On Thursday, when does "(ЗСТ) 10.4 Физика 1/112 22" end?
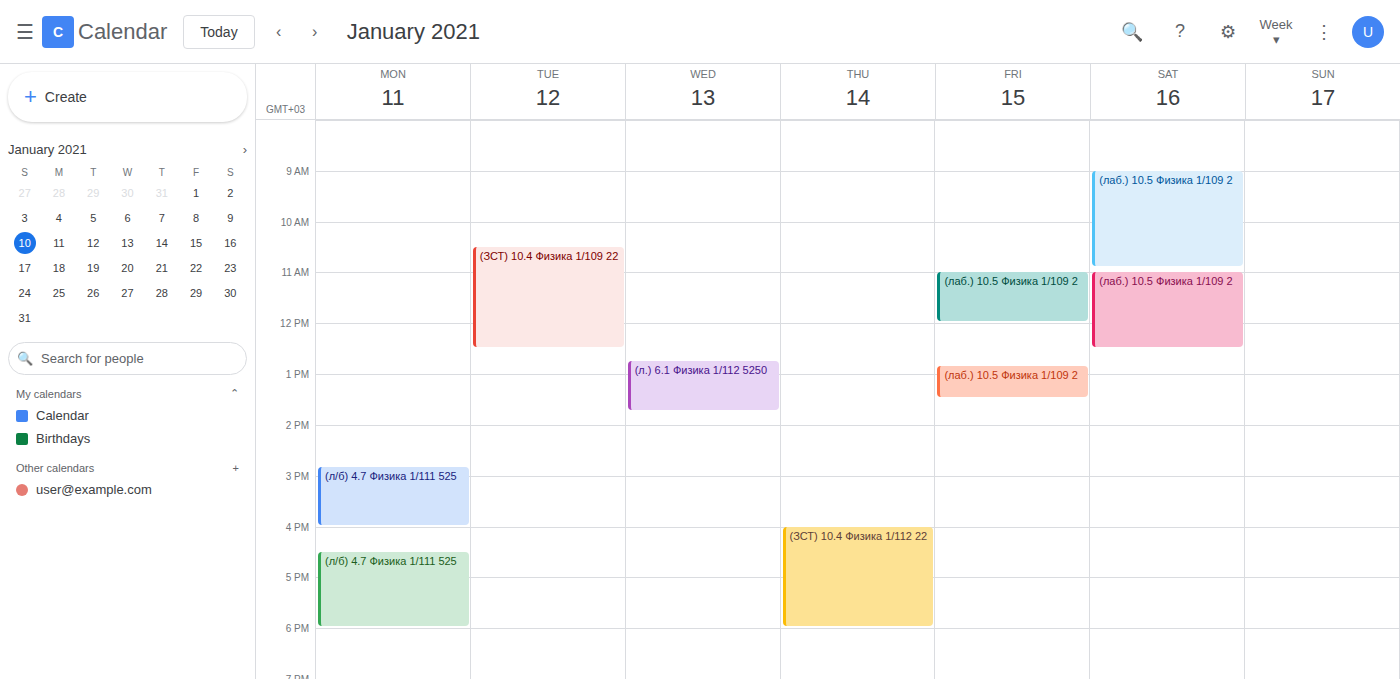
6:00 PM